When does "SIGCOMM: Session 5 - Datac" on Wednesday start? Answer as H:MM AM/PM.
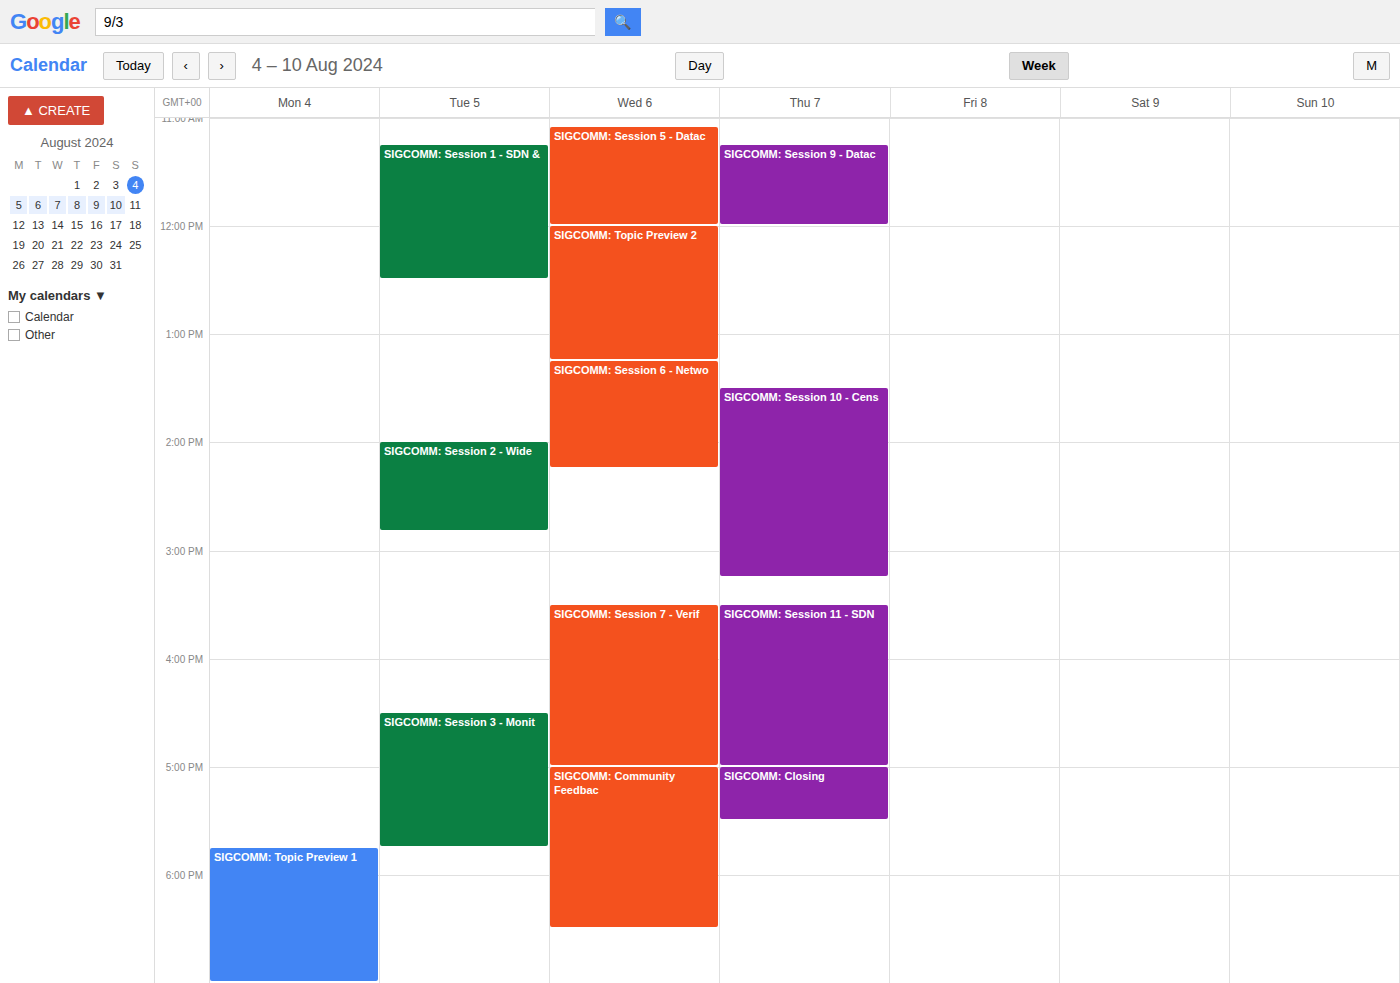
11:05 AM